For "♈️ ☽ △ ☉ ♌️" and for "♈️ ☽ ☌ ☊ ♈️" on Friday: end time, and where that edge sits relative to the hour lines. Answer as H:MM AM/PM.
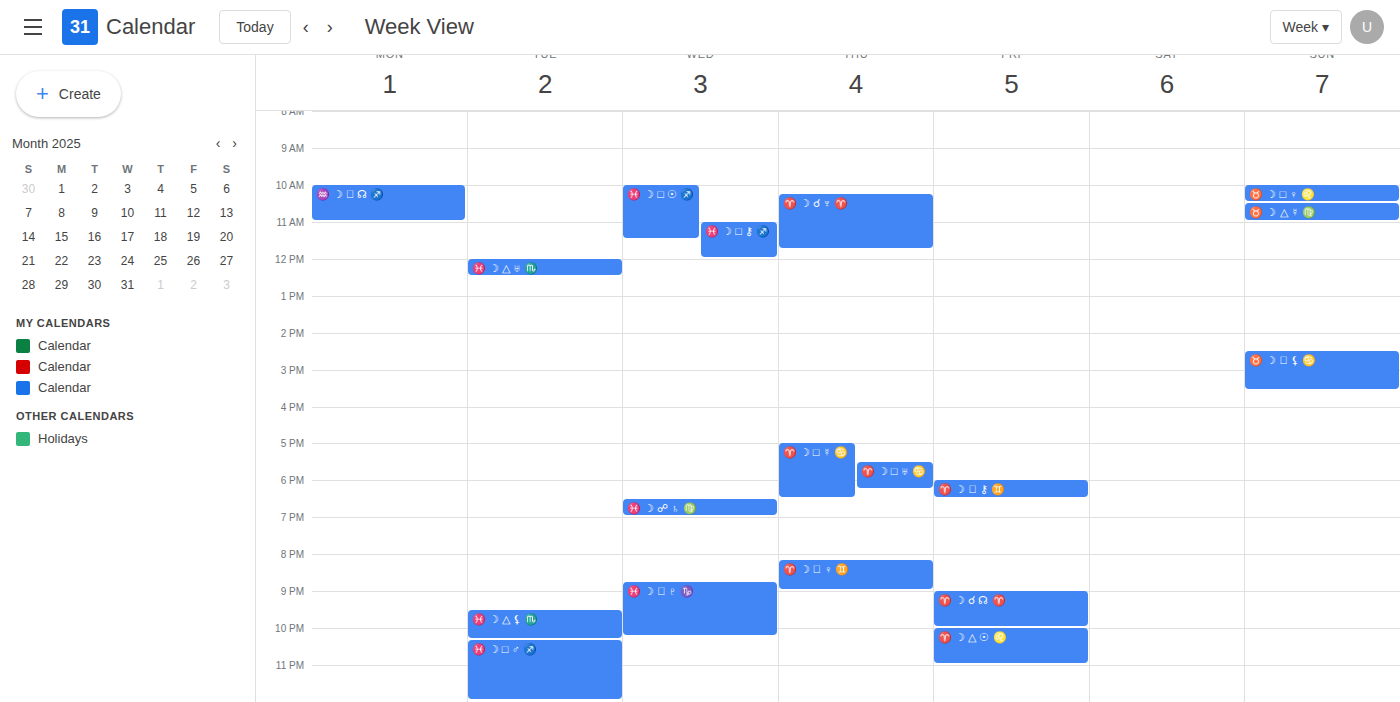
"♈️ ☽ △ ☉ ♌️": 11:00 PM, exactly on the 11 PM line. "♈️ ☽ ☌ ☊ ♈️": 10:00 PM, exactly on the 10 PM line.